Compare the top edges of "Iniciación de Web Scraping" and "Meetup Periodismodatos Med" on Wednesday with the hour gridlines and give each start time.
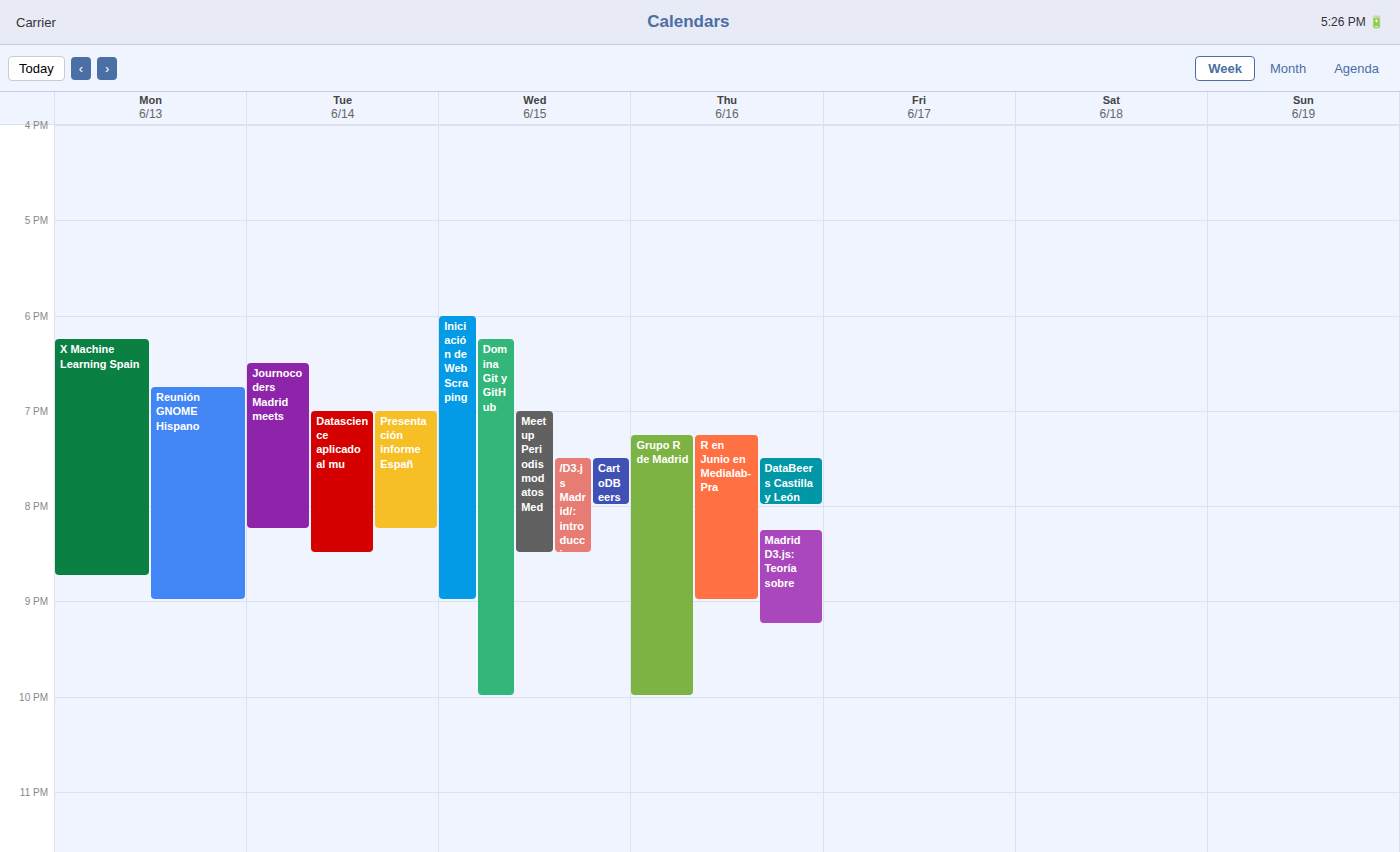
"Iniciación de Web Scraping": 6:00 PM, exactly on the 6 PM line. "Meetup Periodismodatos Med": 7:00 PM, exactly on the 7 PM line.